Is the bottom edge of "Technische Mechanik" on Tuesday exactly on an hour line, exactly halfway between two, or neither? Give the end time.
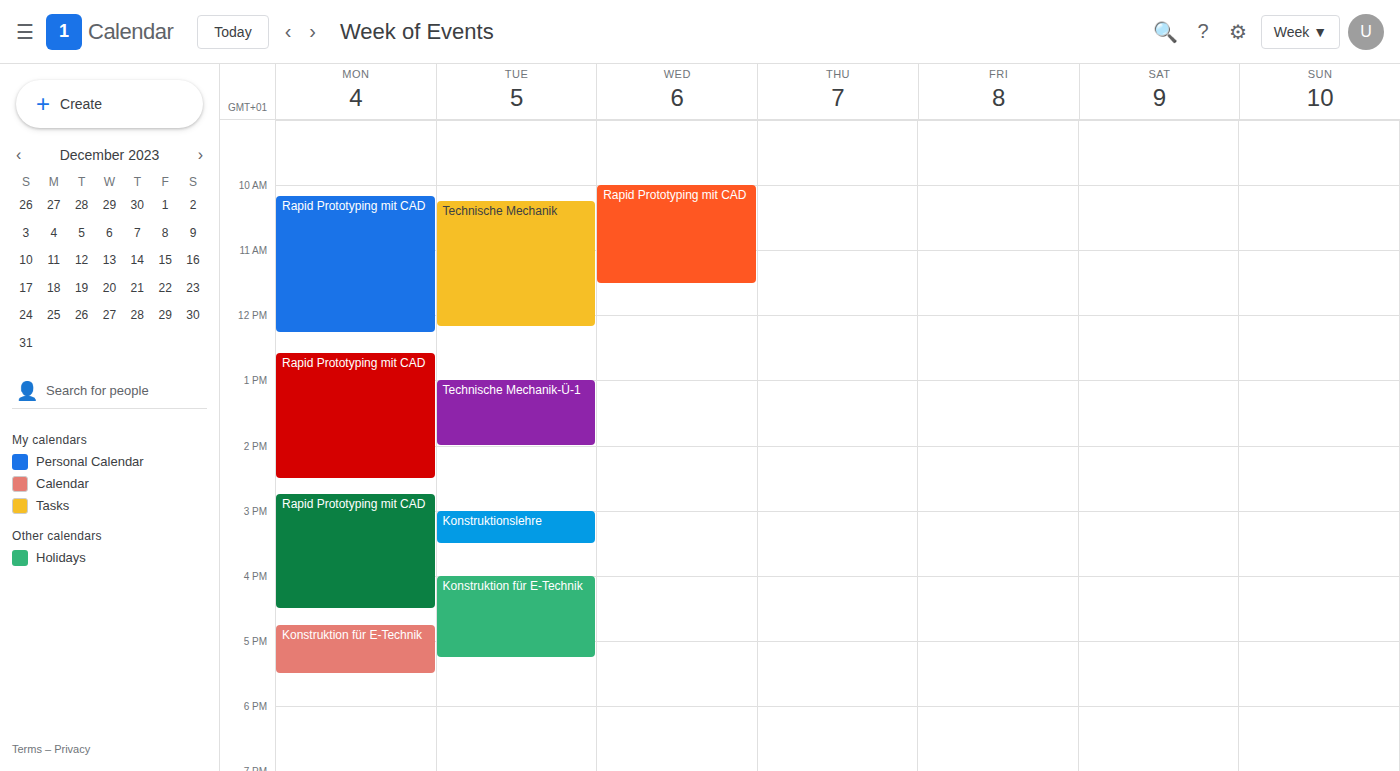
12:10 -- neither: 10 minutes below the 12:00 line and 50 minutes above the 13:00 line.